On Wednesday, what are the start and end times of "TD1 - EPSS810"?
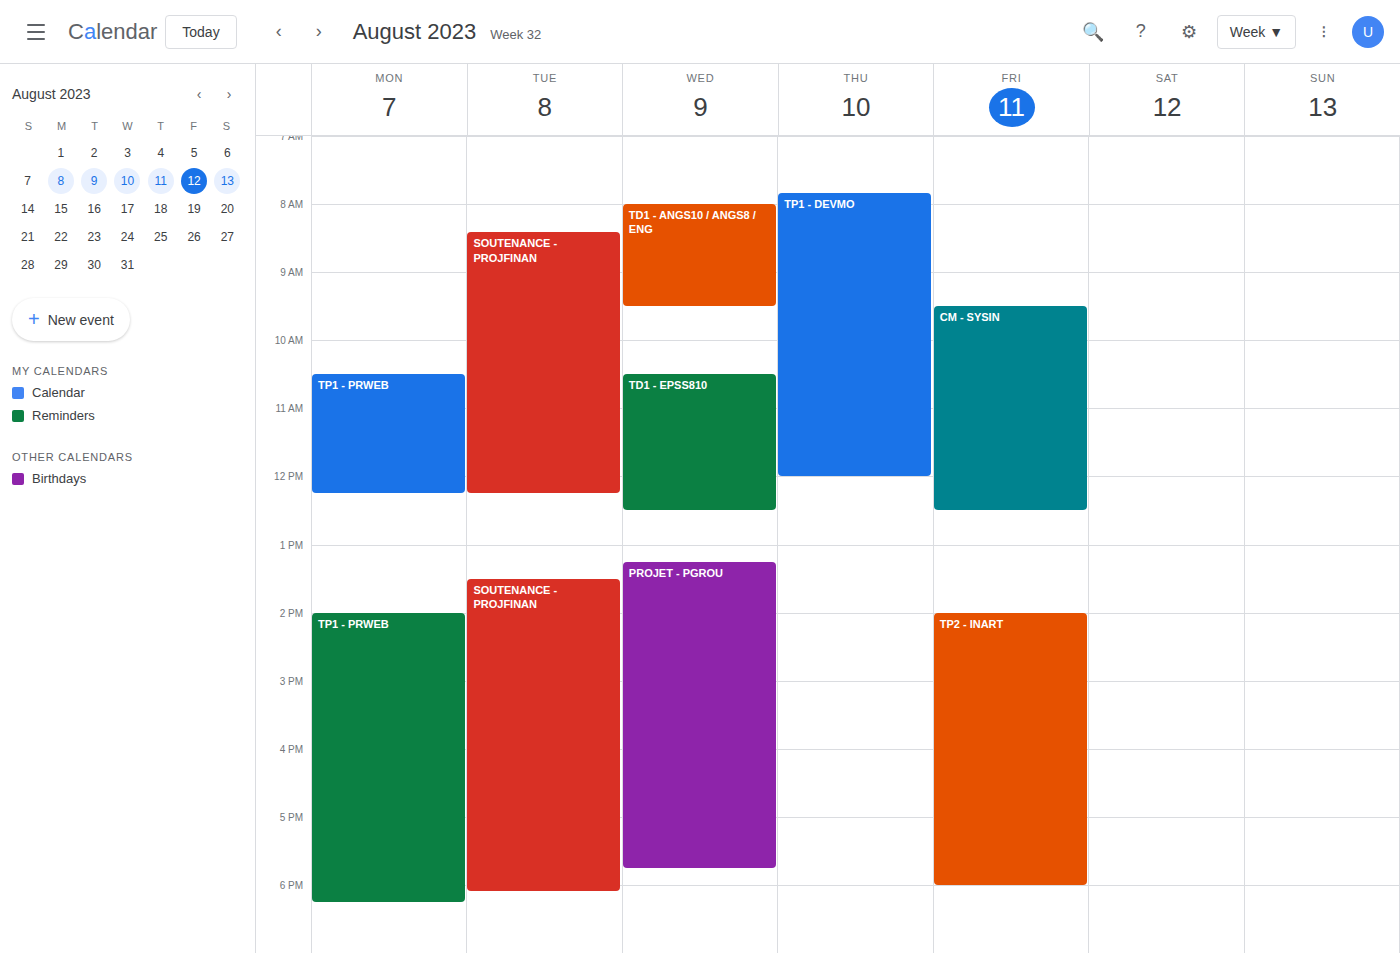
10:30 AM to 12:30 PM